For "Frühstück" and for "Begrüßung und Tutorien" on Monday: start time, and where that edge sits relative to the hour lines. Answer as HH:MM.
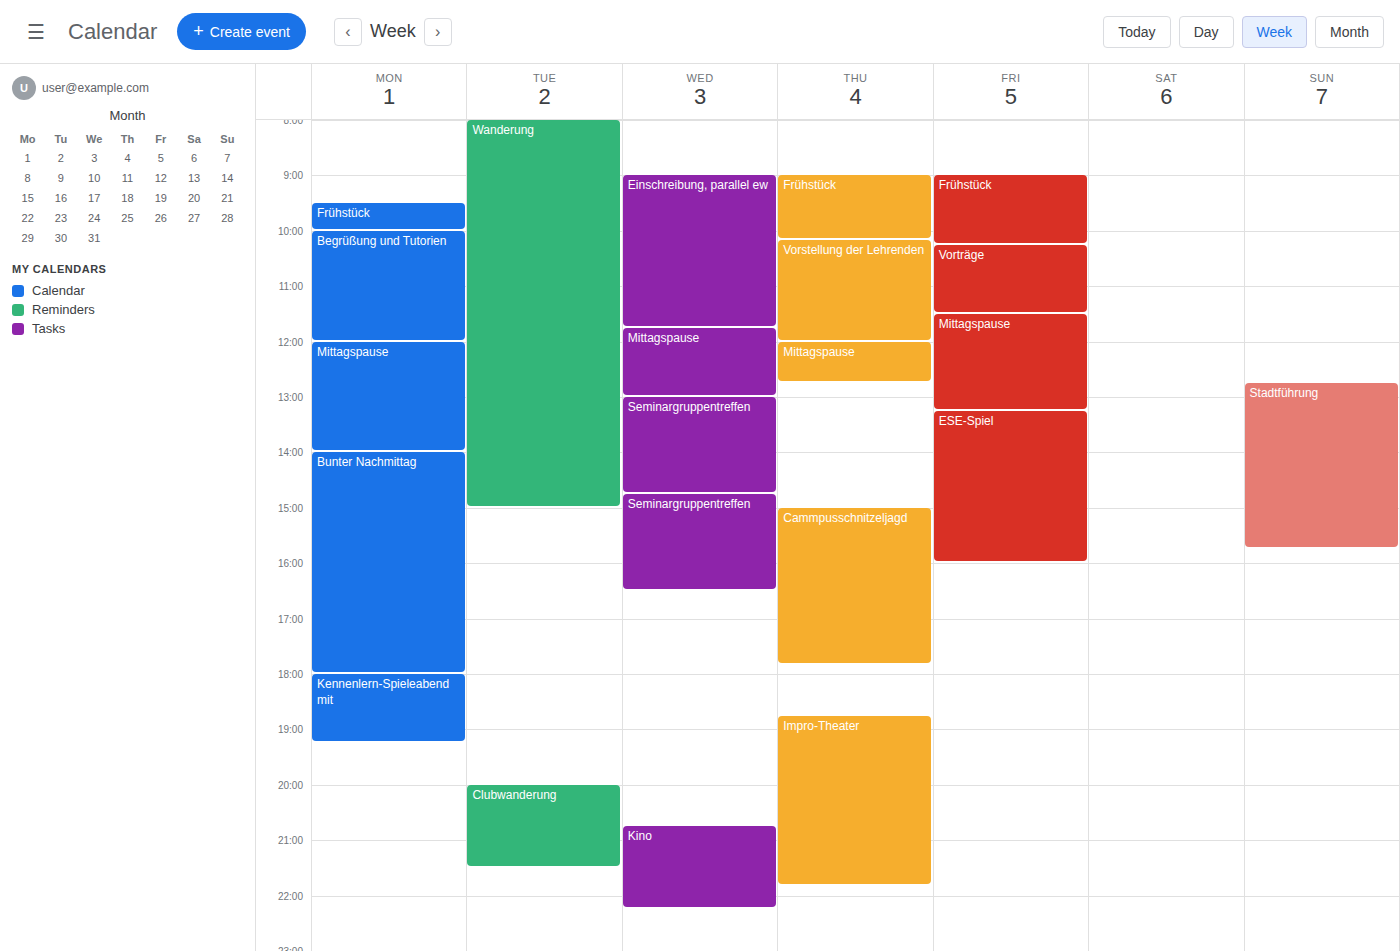
"Frühstück": 09:30, halfway between the 09:00 and 10:00 lines. "Begrüßung und Tutorien": 10:00, exactly on the 10:00 line.